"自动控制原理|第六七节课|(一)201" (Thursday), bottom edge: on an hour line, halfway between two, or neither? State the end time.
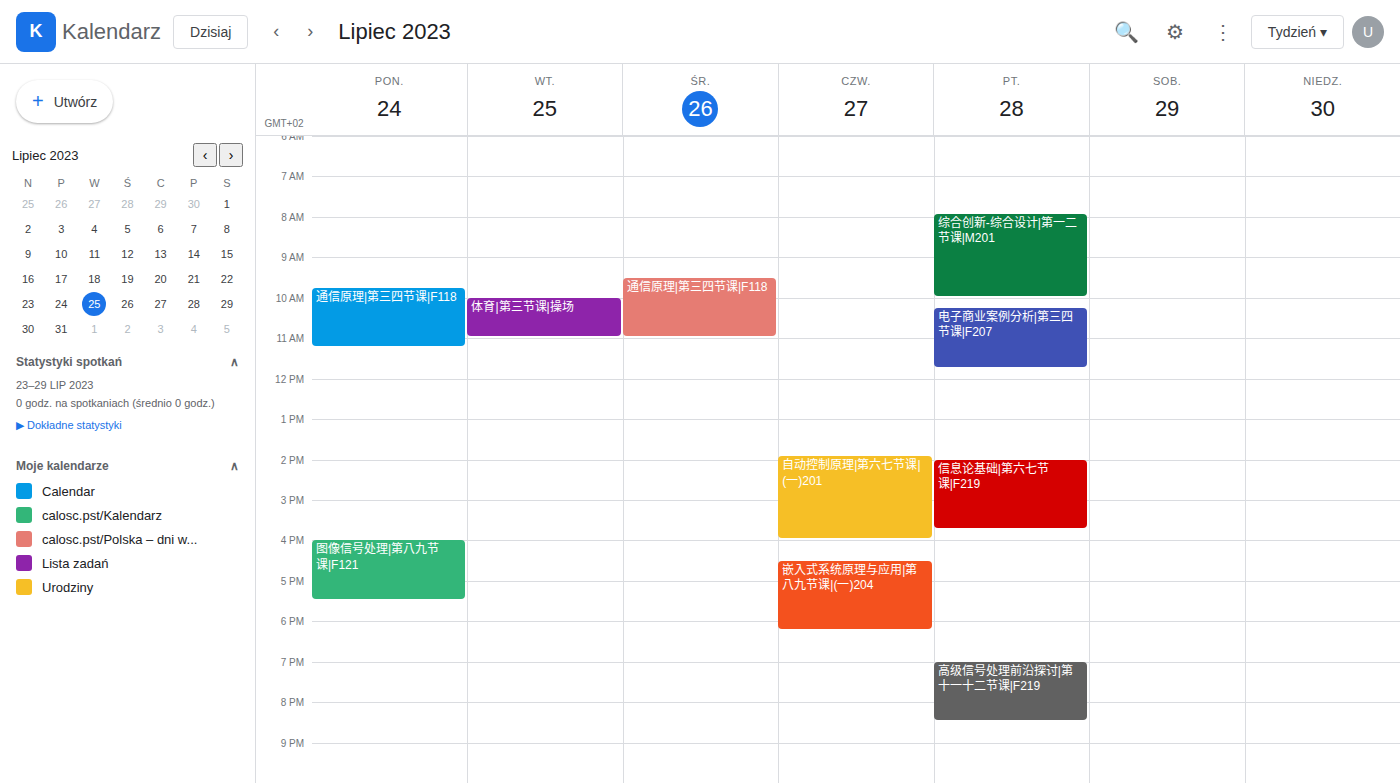
16:00 -- exactly on the 16:00 line.